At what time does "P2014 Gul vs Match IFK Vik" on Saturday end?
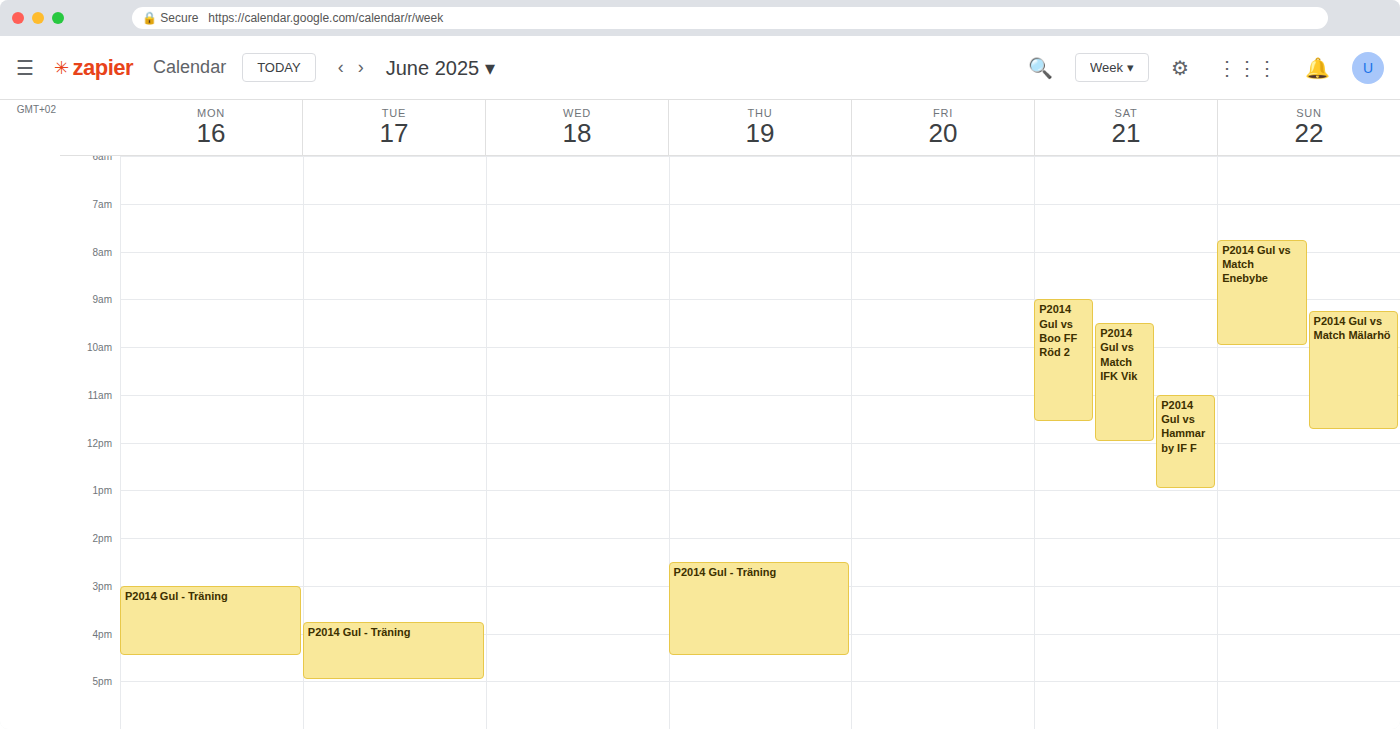
12:00 PM